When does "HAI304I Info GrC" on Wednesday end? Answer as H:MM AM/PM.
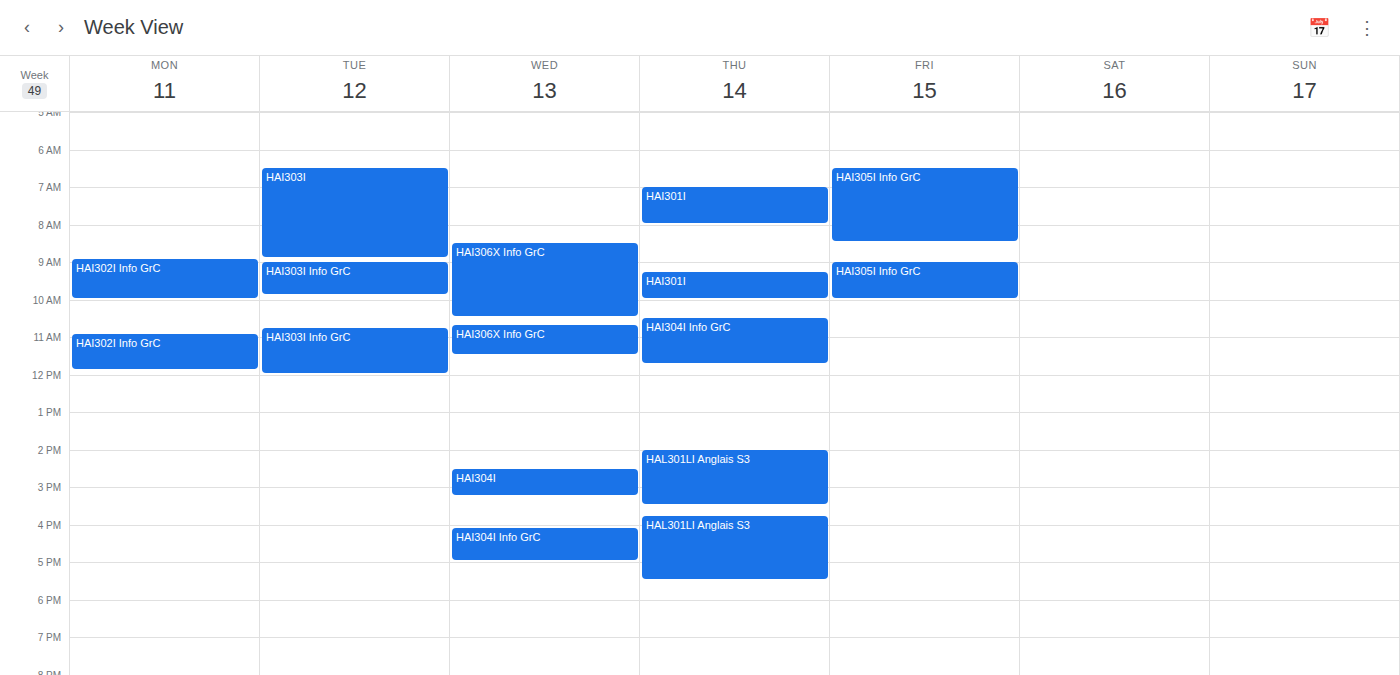
5:00 PM